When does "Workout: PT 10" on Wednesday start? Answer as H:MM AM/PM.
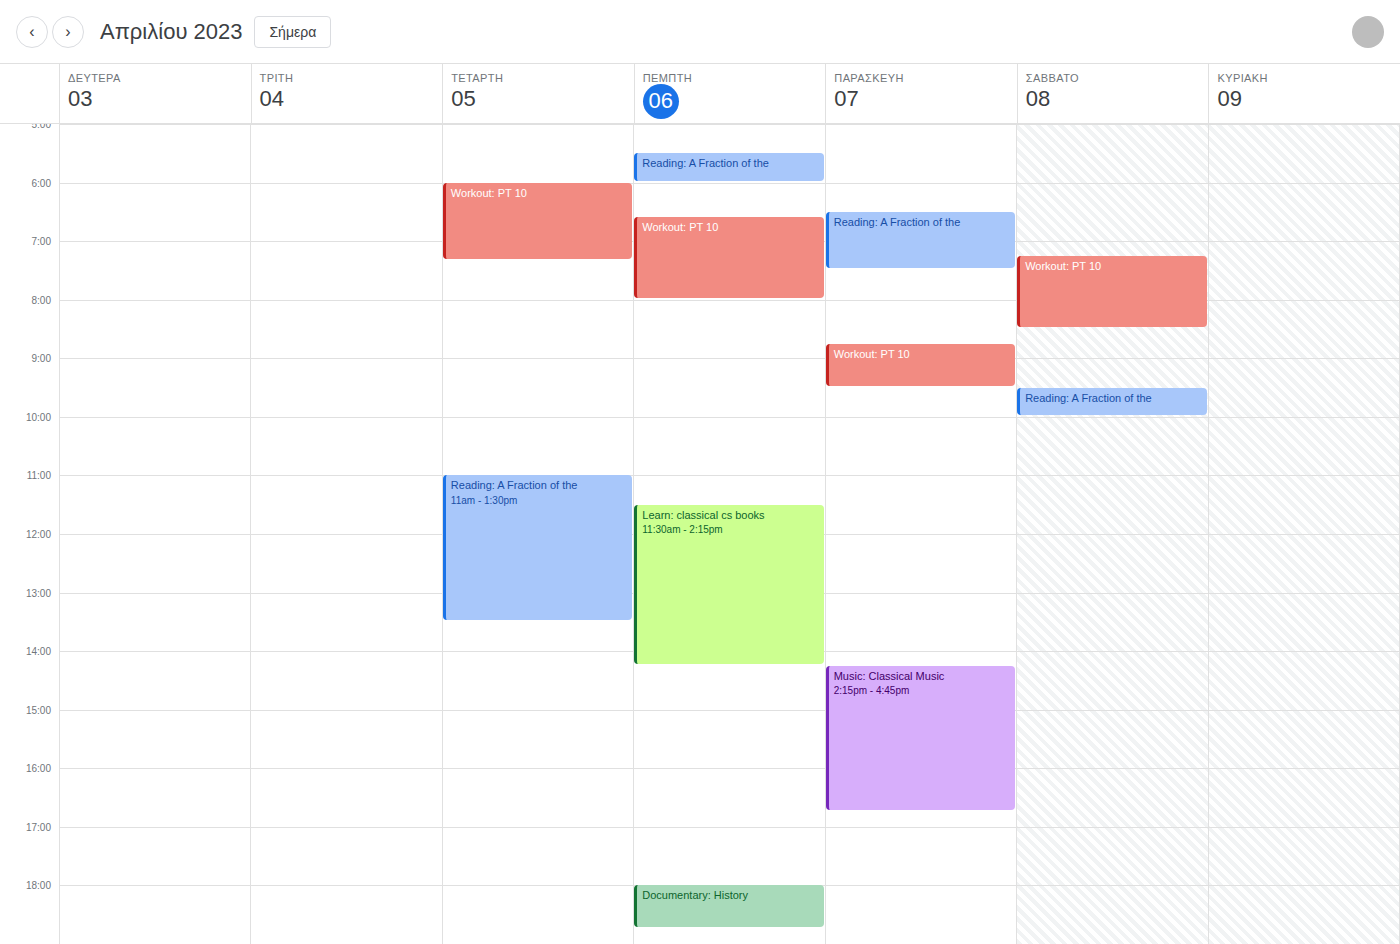
6:00 AM